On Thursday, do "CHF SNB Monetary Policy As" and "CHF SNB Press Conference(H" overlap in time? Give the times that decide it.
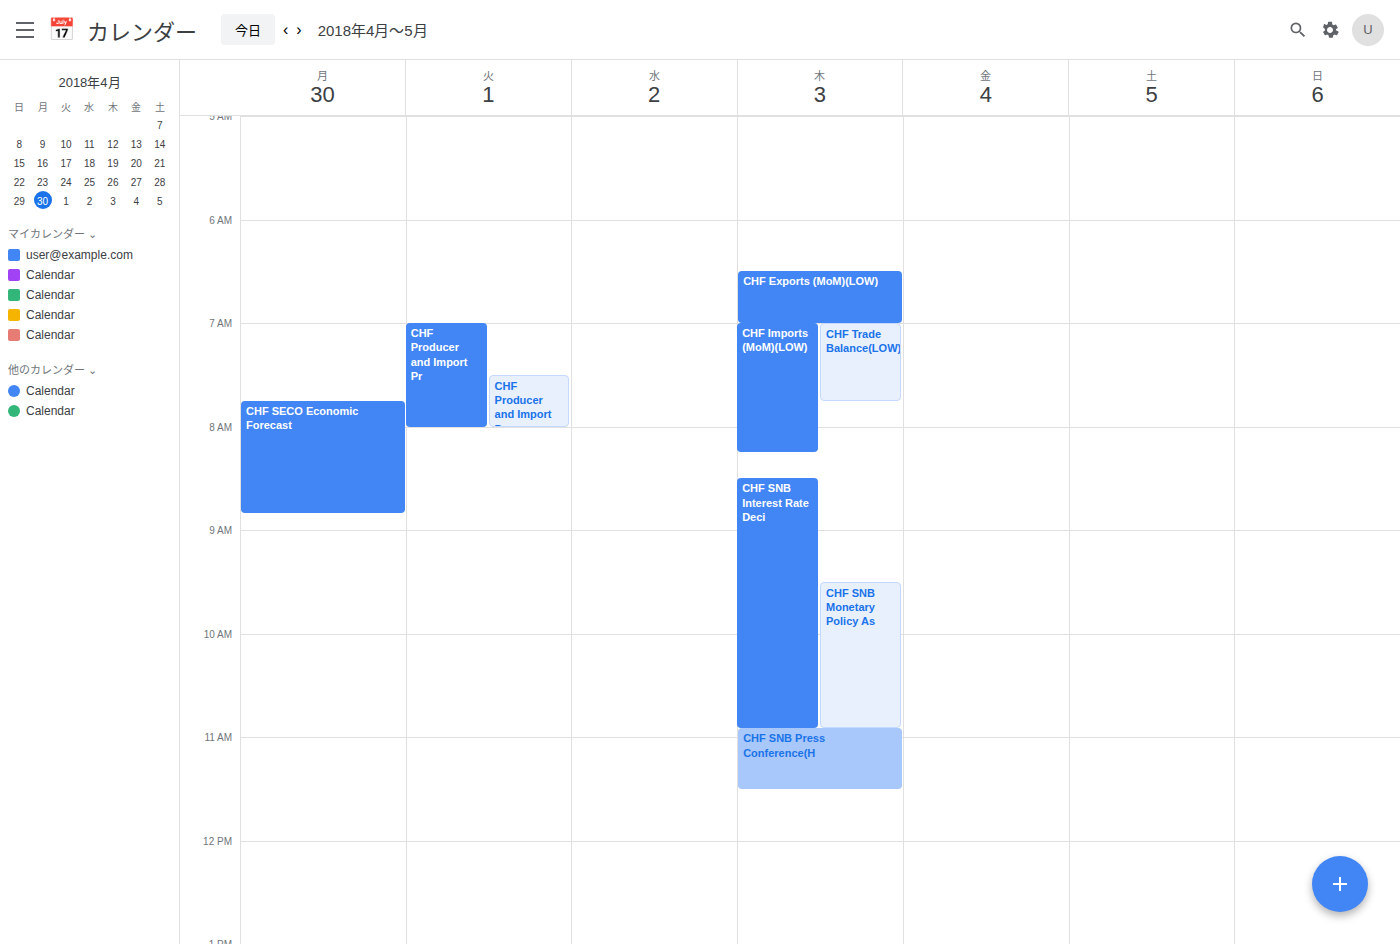
"CHF SNB Monetary Policy As" ends at 10:55 AM, exactly when "CHF SNB Press Conference(H" starts -- they touch but do not overlap.